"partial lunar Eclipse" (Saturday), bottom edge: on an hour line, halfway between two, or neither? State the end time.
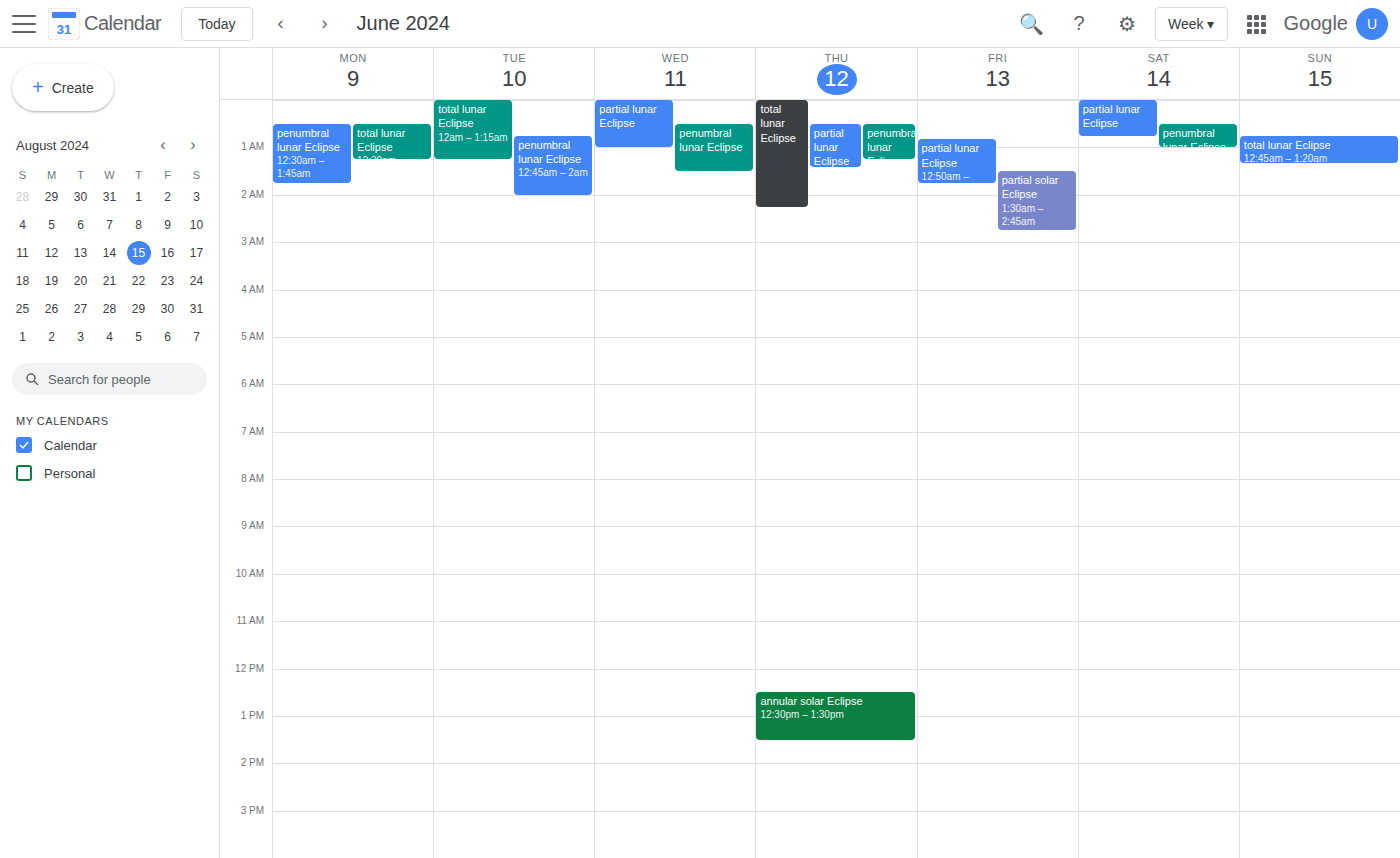
12:45 AM -- neither: three quarters of the way from the 12 AM line to the 1 AM line.